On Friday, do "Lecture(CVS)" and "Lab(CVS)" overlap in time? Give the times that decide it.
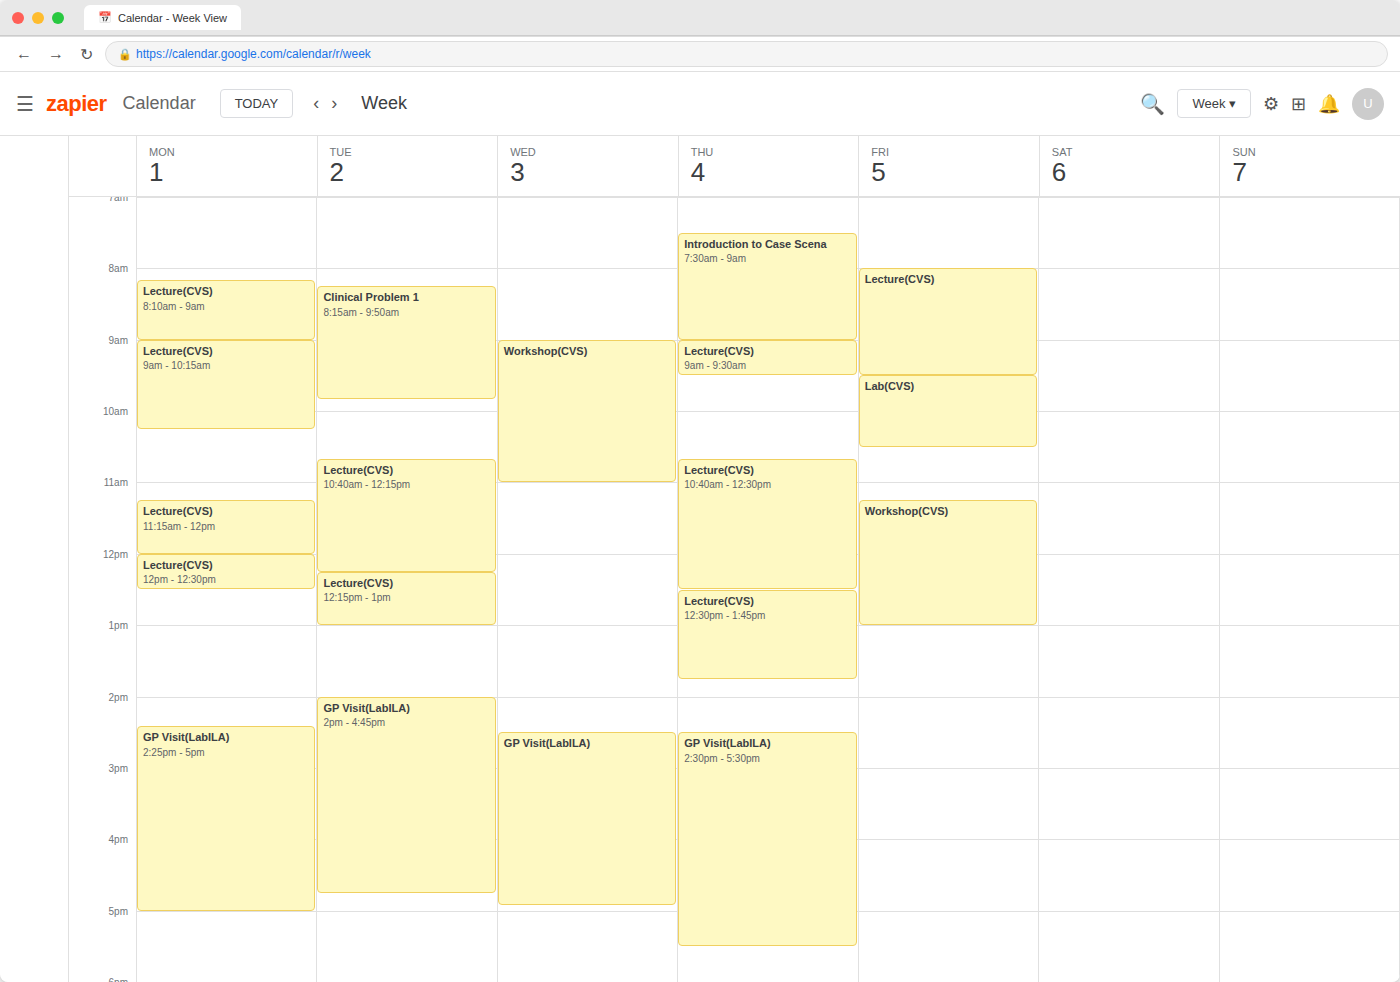
"Lecture(CVS)" ends at 9:30 AM, exactly when "Lab(CVS)" starts -- they touch but do not overlap.